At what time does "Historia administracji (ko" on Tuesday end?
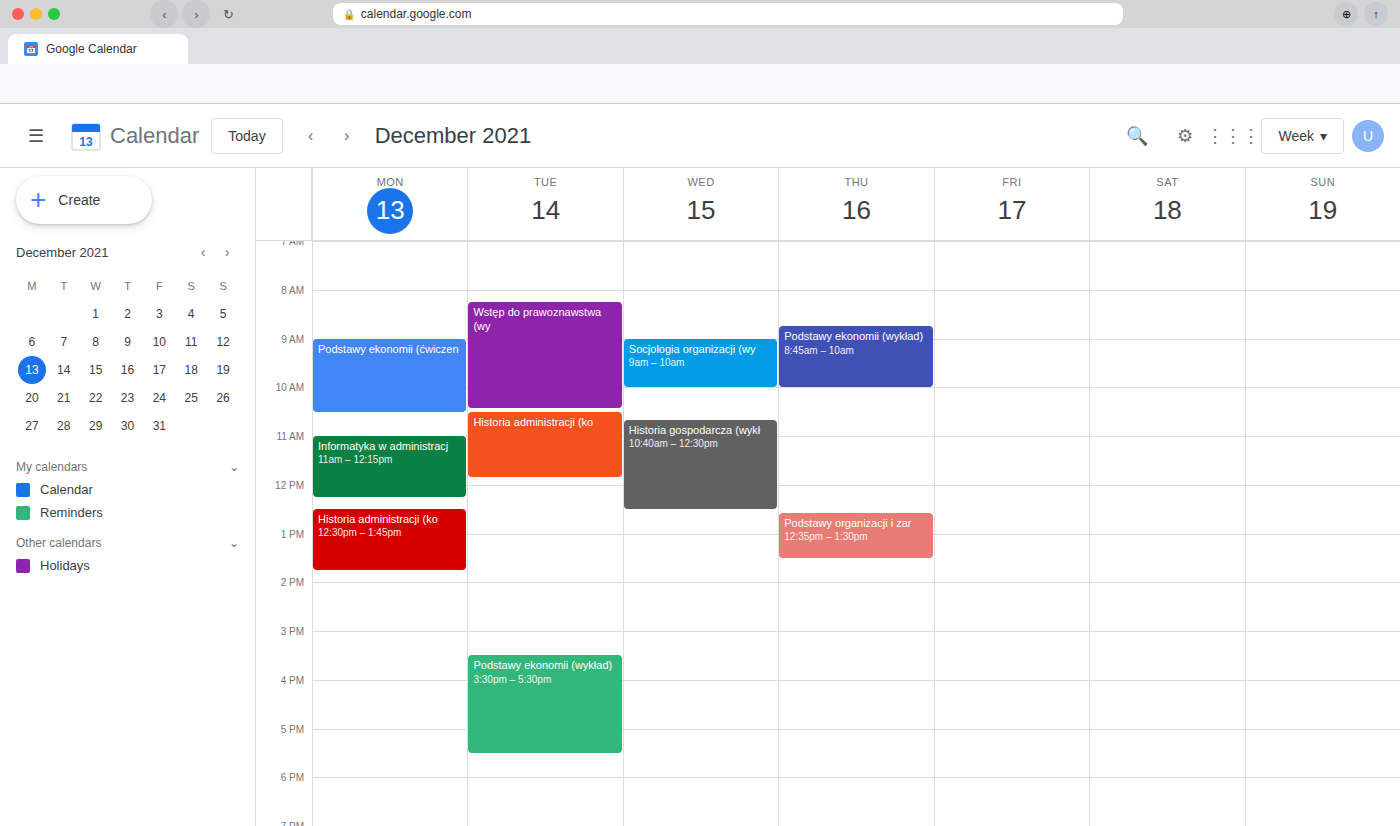
11:50 AM